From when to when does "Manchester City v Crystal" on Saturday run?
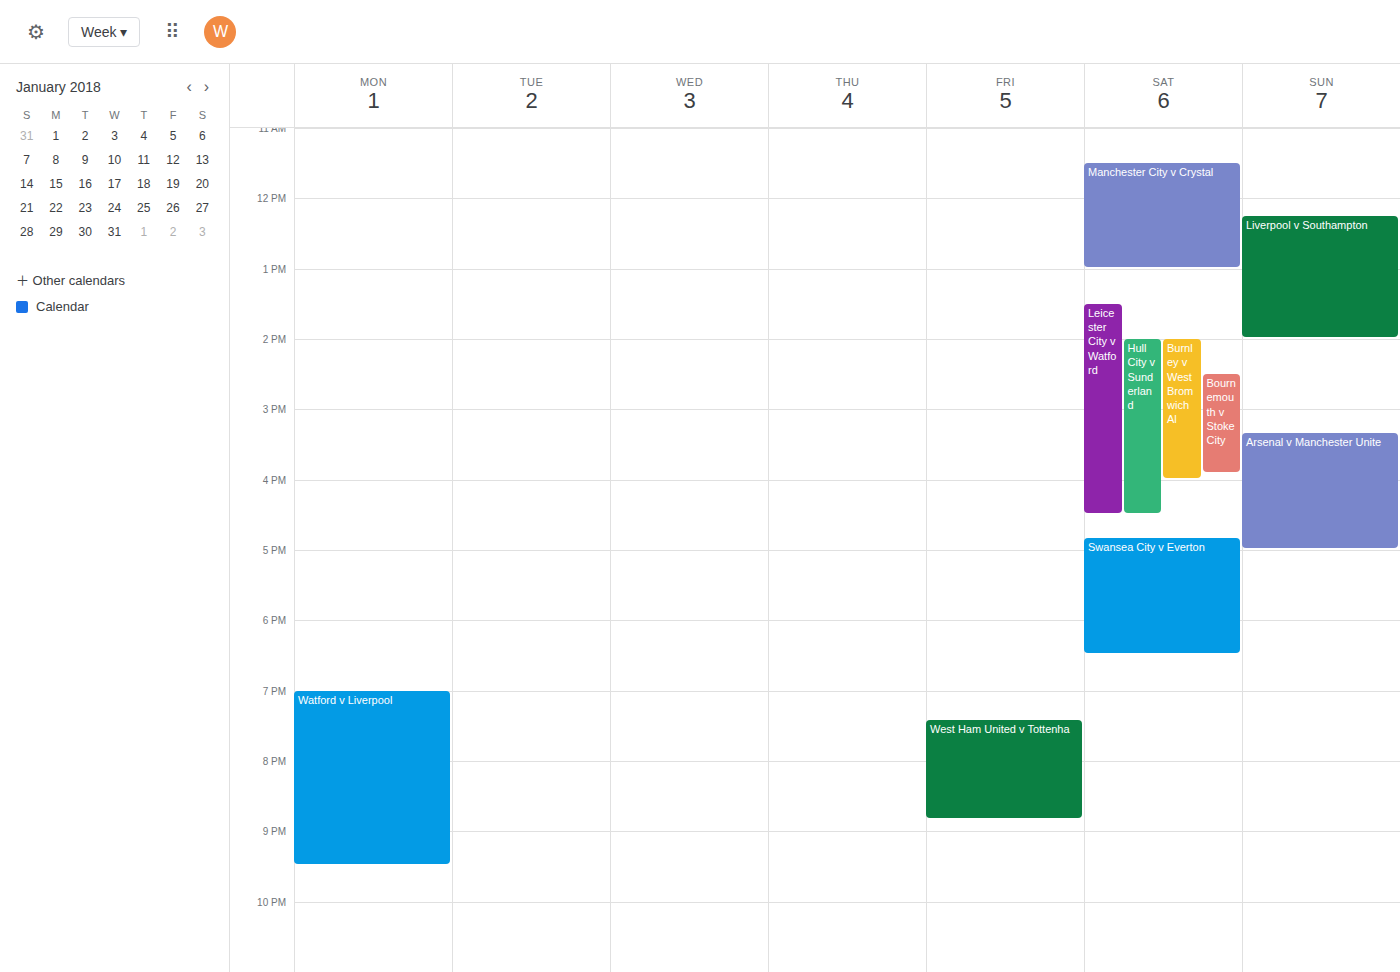
11:30 to 13:00